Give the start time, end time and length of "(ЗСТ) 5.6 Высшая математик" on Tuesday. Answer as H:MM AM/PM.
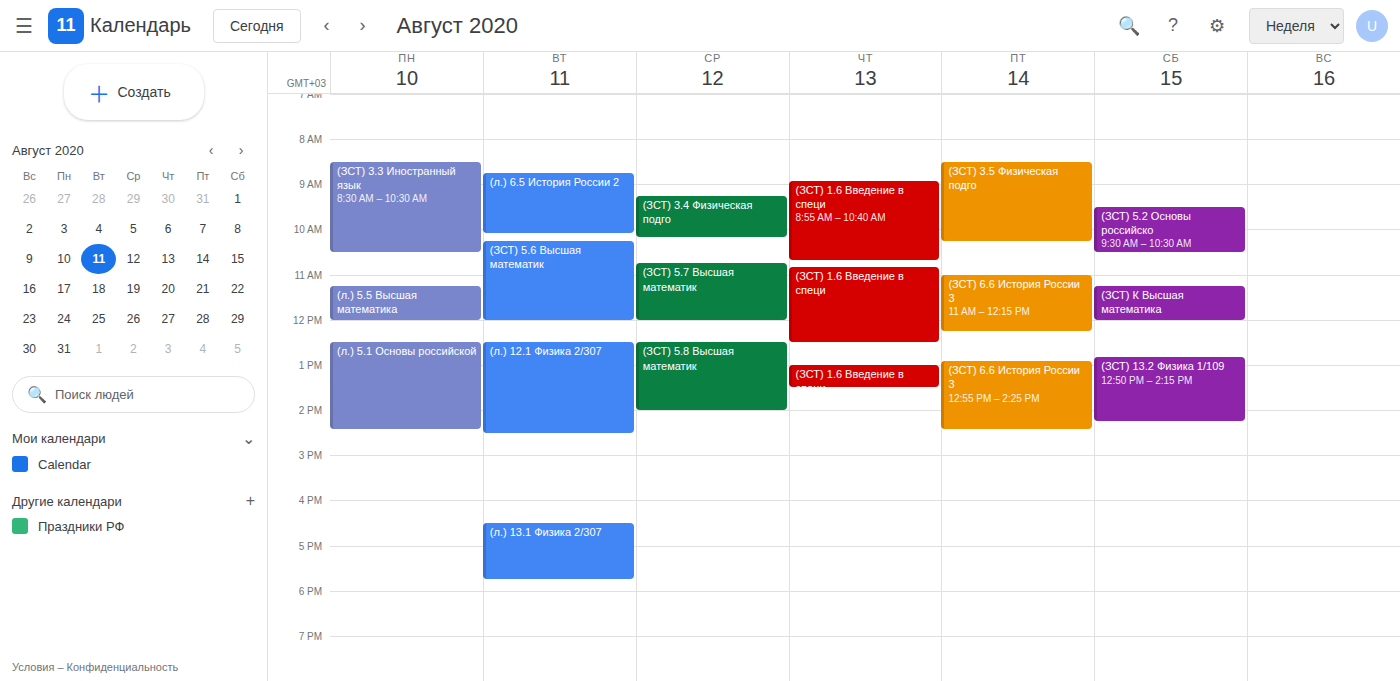
10:15 AM to 12:00 PM, 1 hour 45 minutes